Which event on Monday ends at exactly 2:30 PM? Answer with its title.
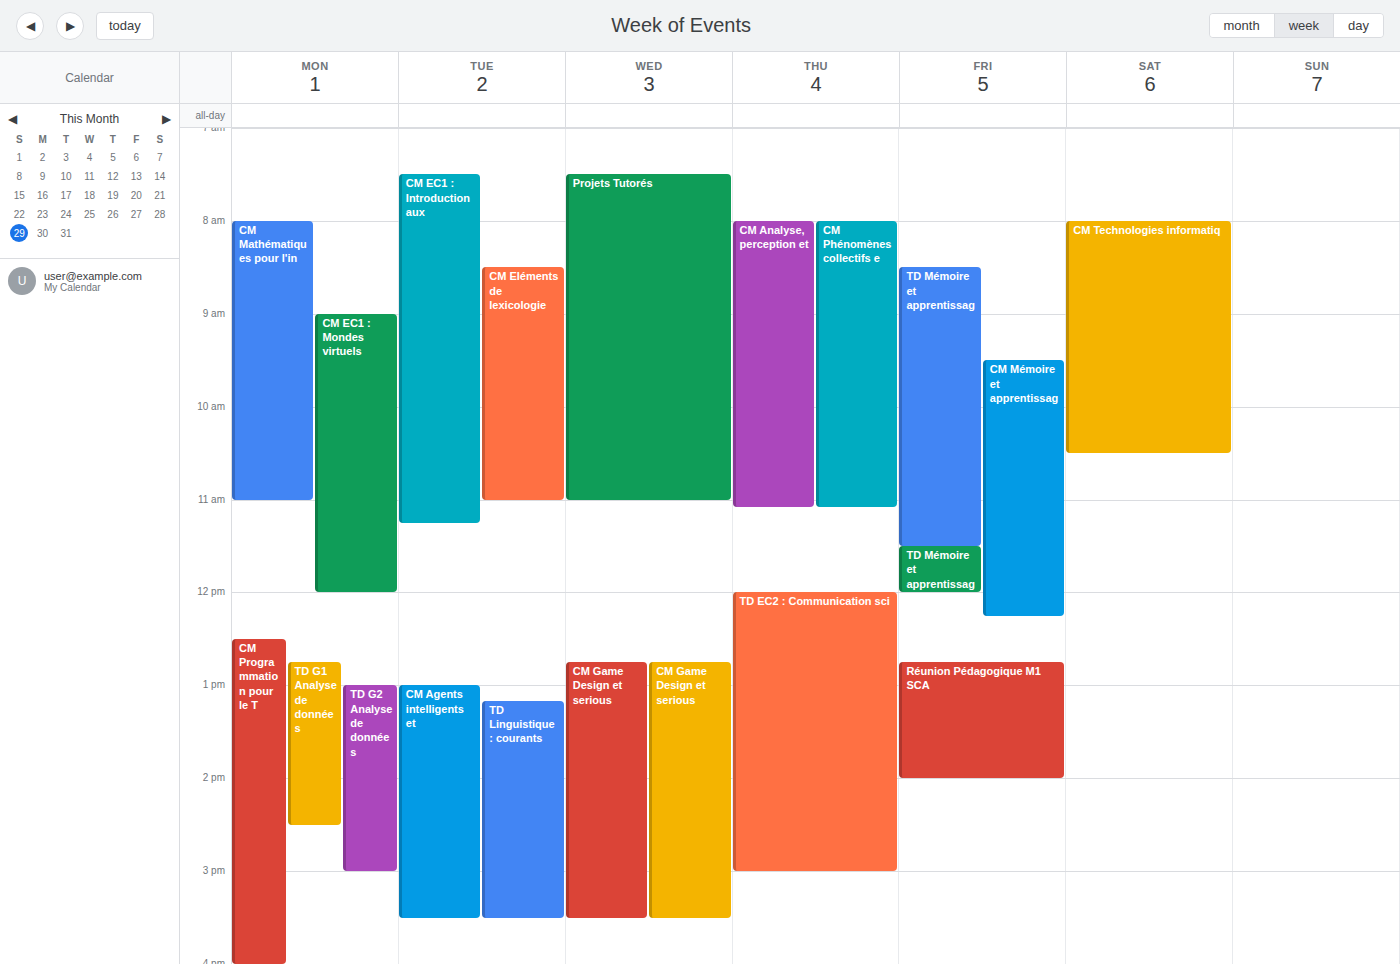
"TD G1 Analyse de données"